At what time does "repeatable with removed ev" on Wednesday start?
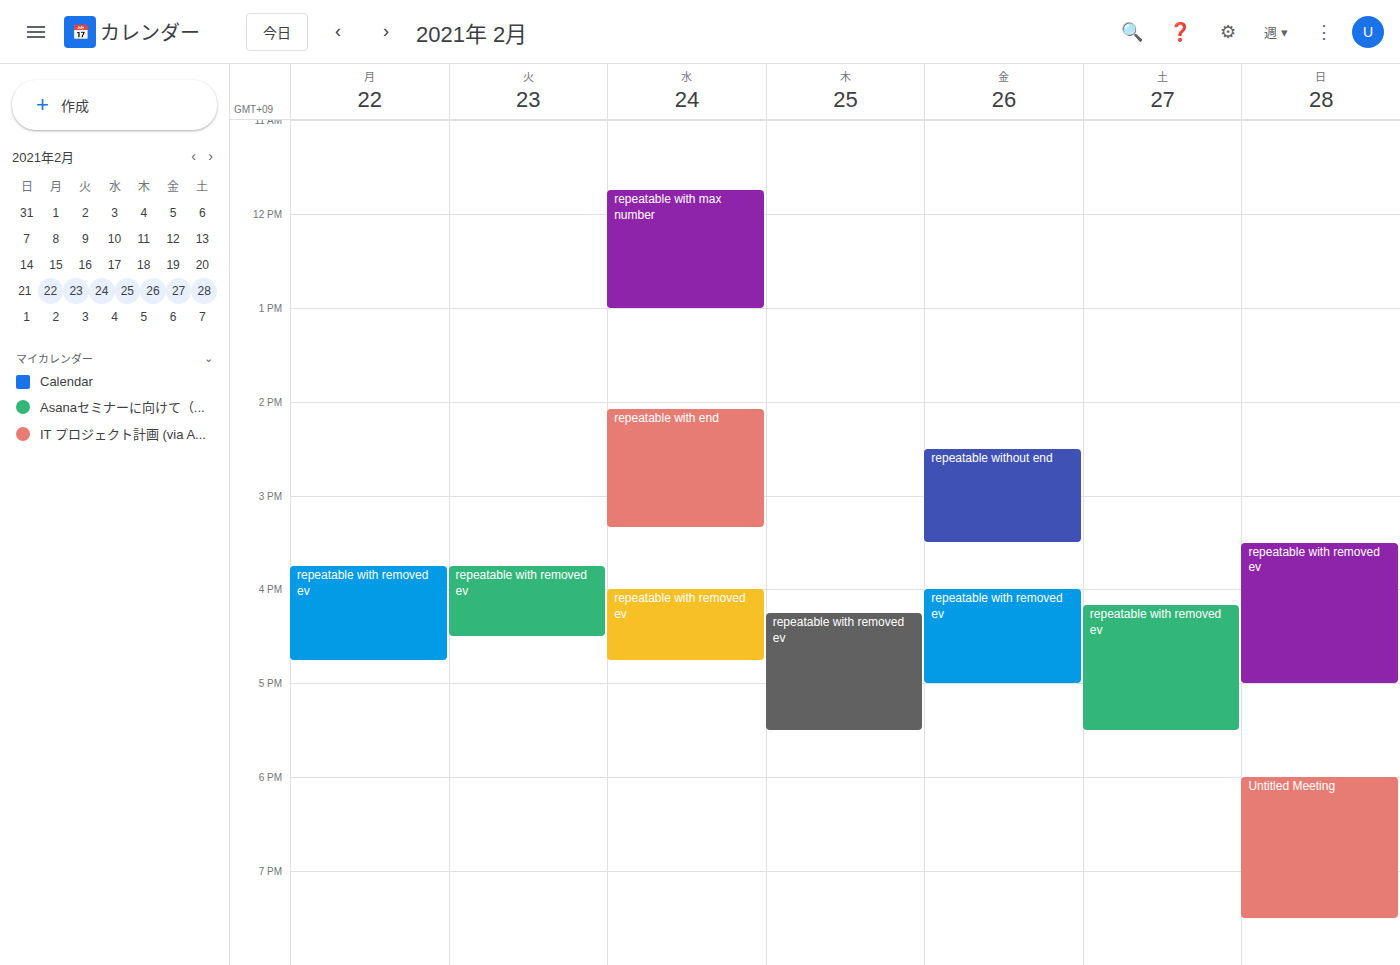
4:00 PM